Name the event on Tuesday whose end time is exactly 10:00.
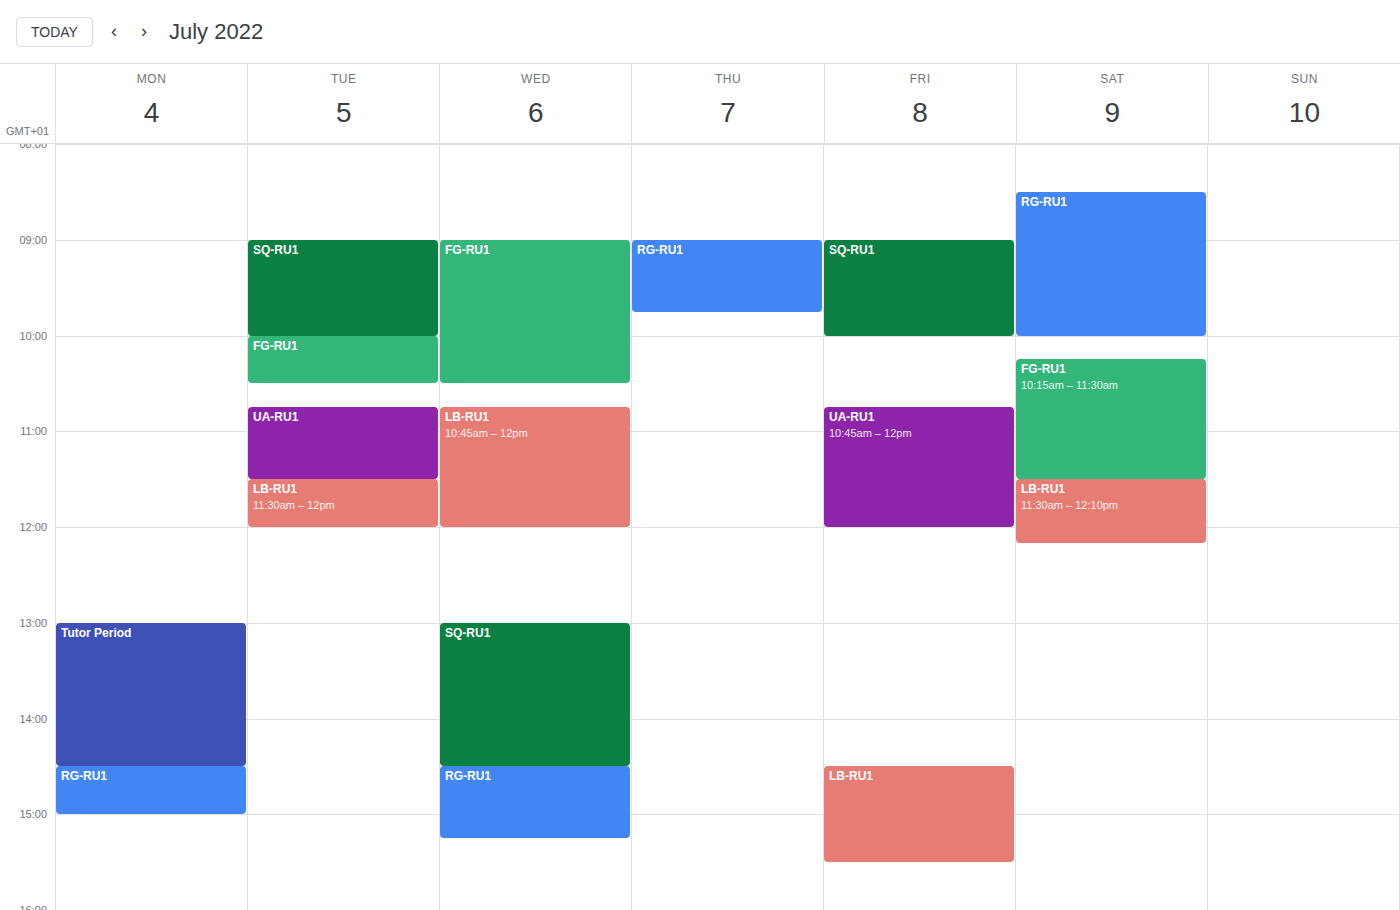
"SQ-RU1"